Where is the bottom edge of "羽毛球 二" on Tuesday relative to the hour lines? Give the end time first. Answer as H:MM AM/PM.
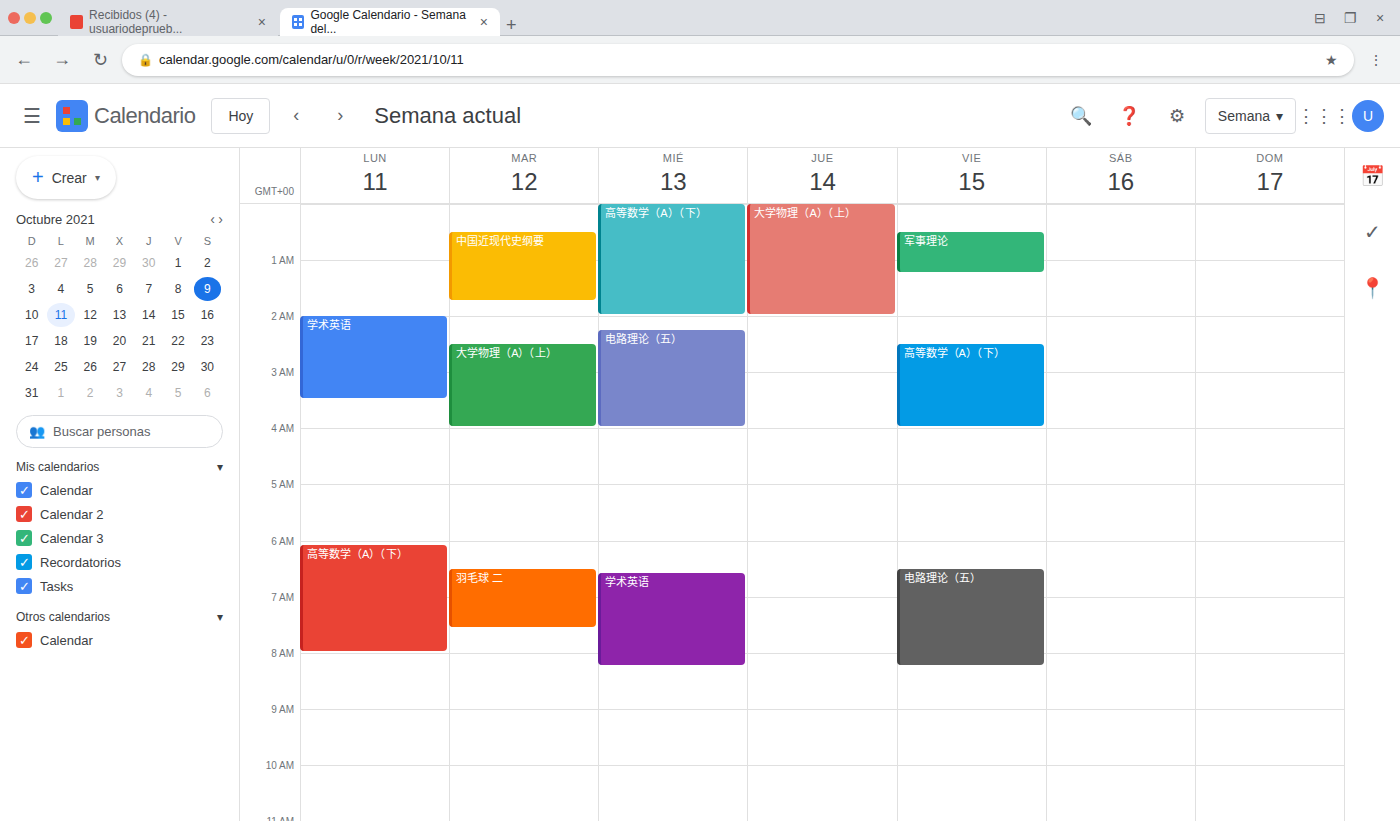
7:35 AM -- neither: 35 minutes below the 7 AM line and 25 minutes above the 8 AM line.